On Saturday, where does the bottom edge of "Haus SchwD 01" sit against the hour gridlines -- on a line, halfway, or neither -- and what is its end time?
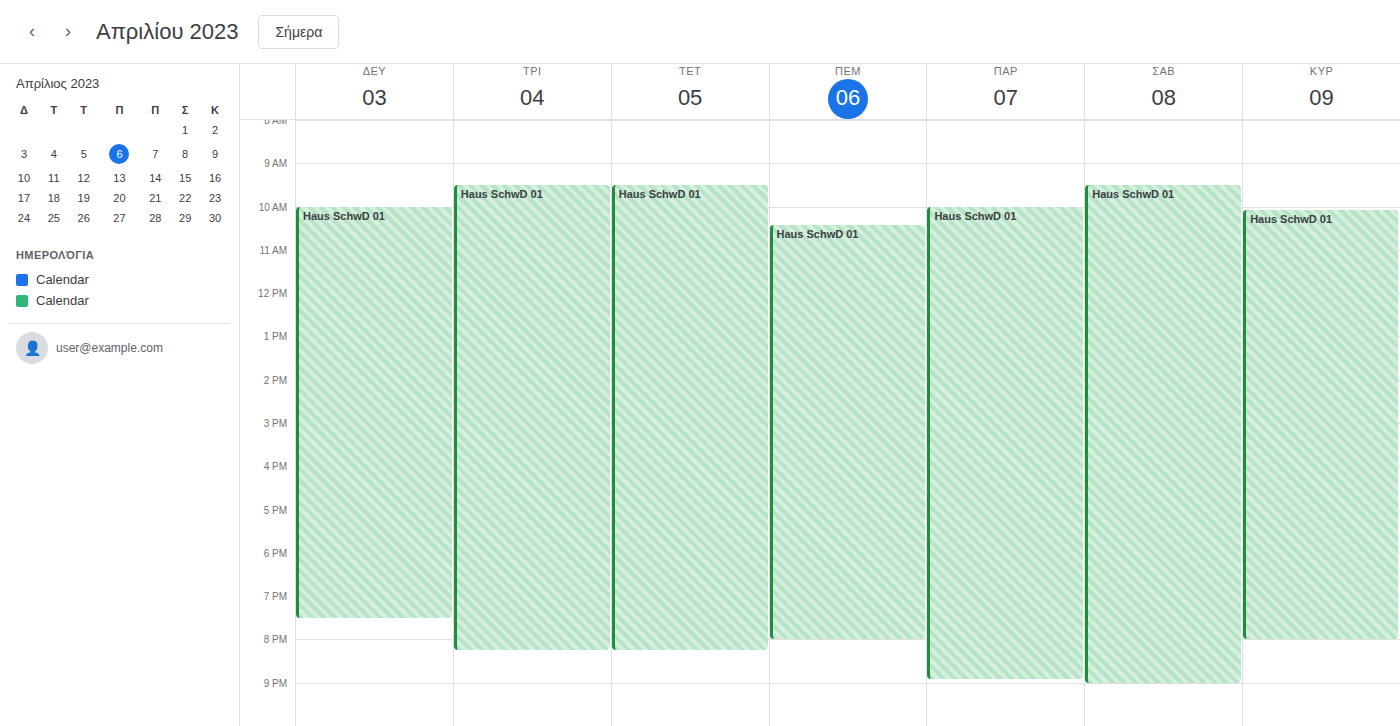
9:00 PM -- exactly on the 9 PM line.